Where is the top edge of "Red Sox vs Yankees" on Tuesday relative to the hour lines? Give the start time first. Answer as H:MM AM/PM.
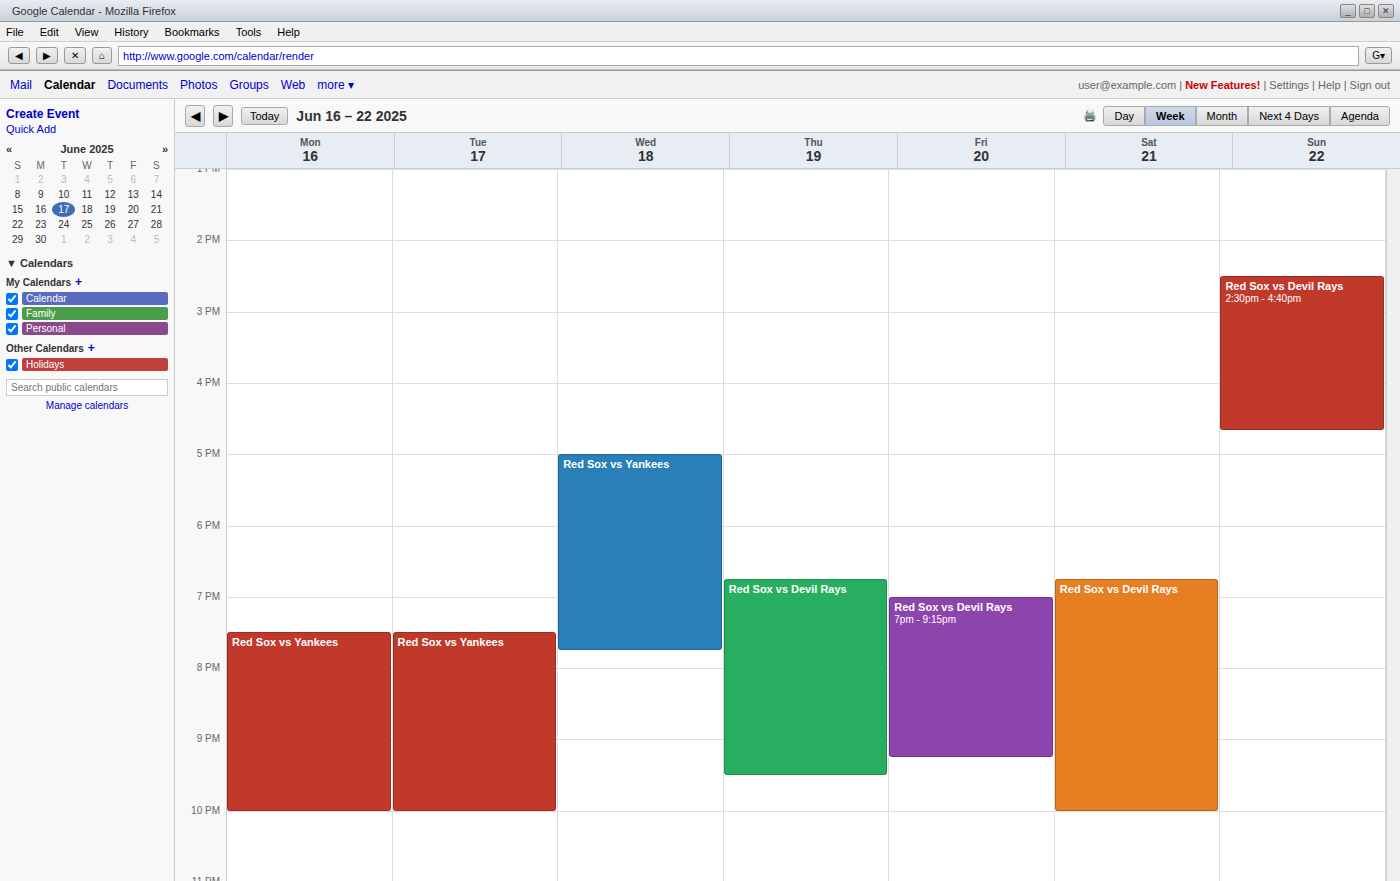
7:30 PM -- halfway between the 7 PM and 8 PM lines.